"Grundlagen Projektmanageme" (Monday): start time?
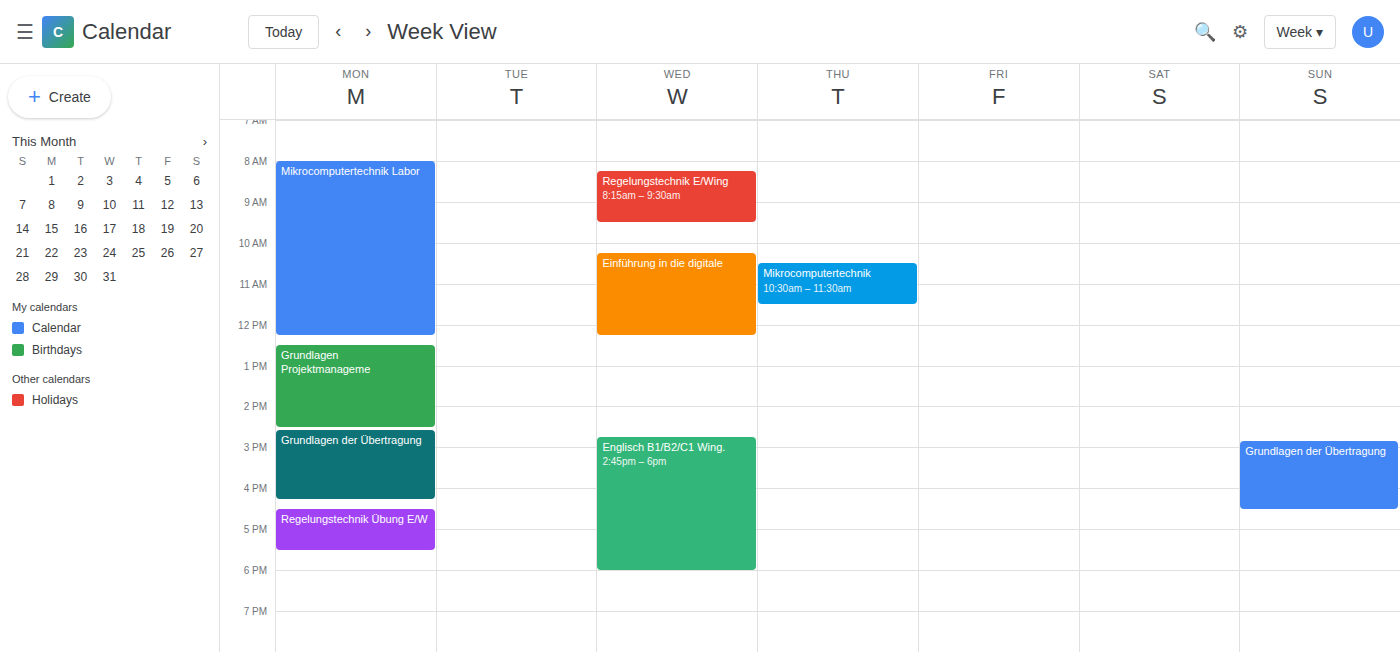
12:30 PM